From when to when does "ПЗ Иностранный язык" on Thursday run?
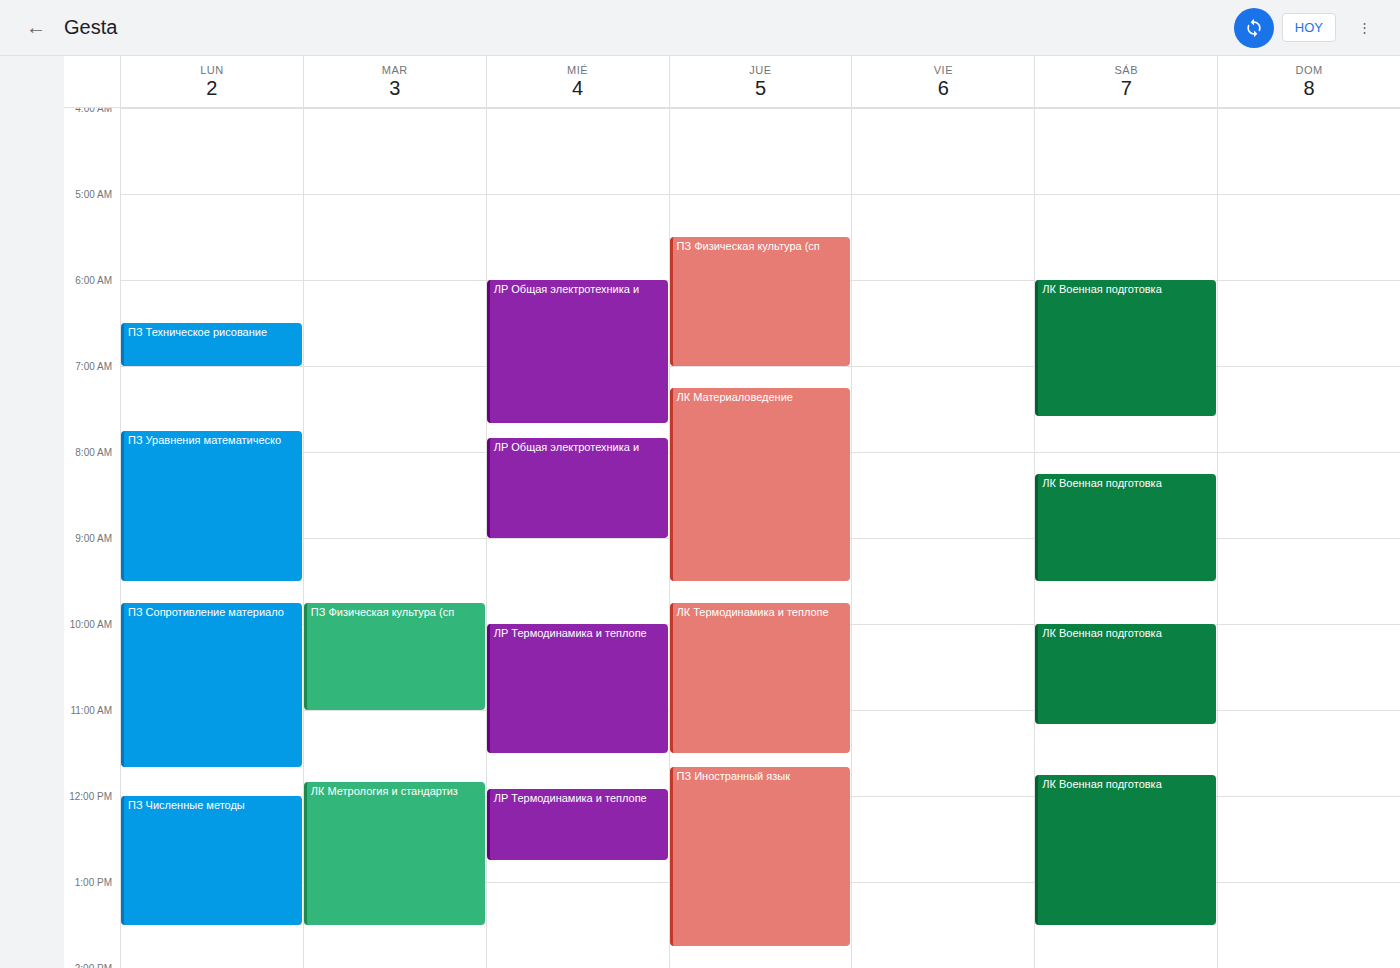
11:40 AM to 1:45 PM